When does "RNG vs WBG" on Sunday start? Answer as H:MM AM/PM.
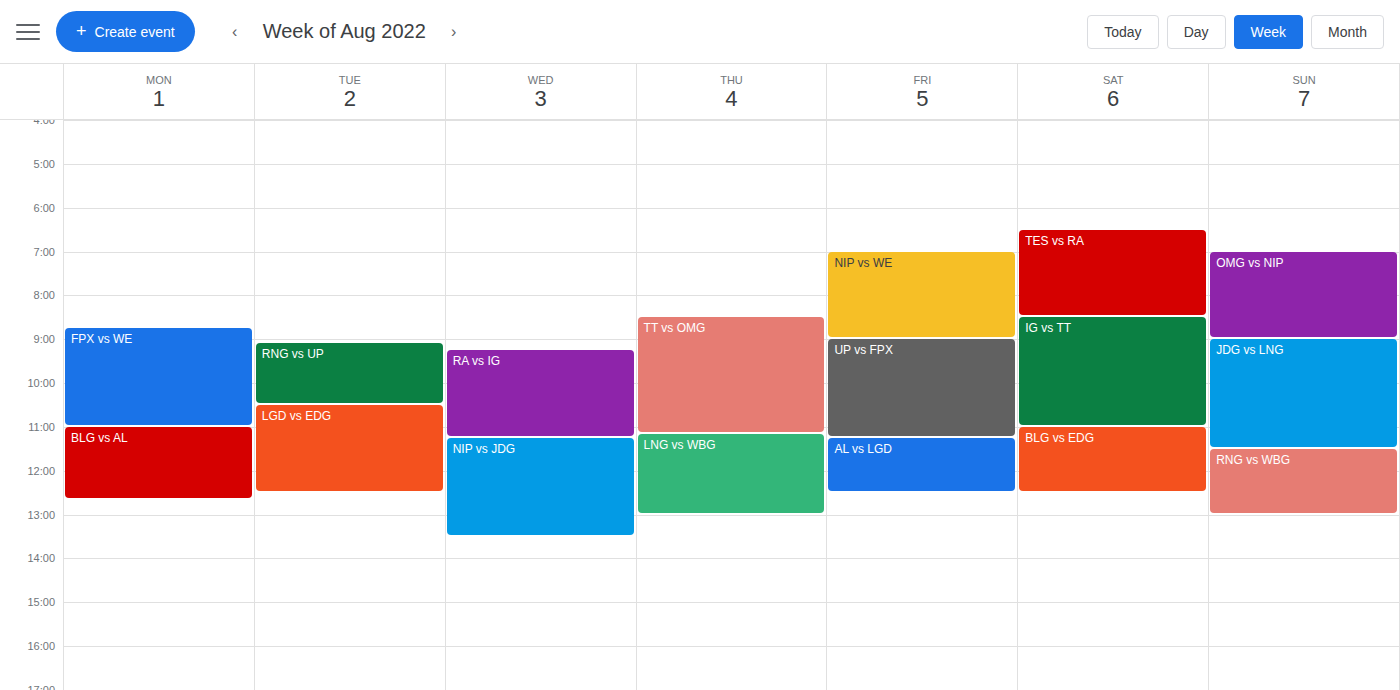
11:30 AM